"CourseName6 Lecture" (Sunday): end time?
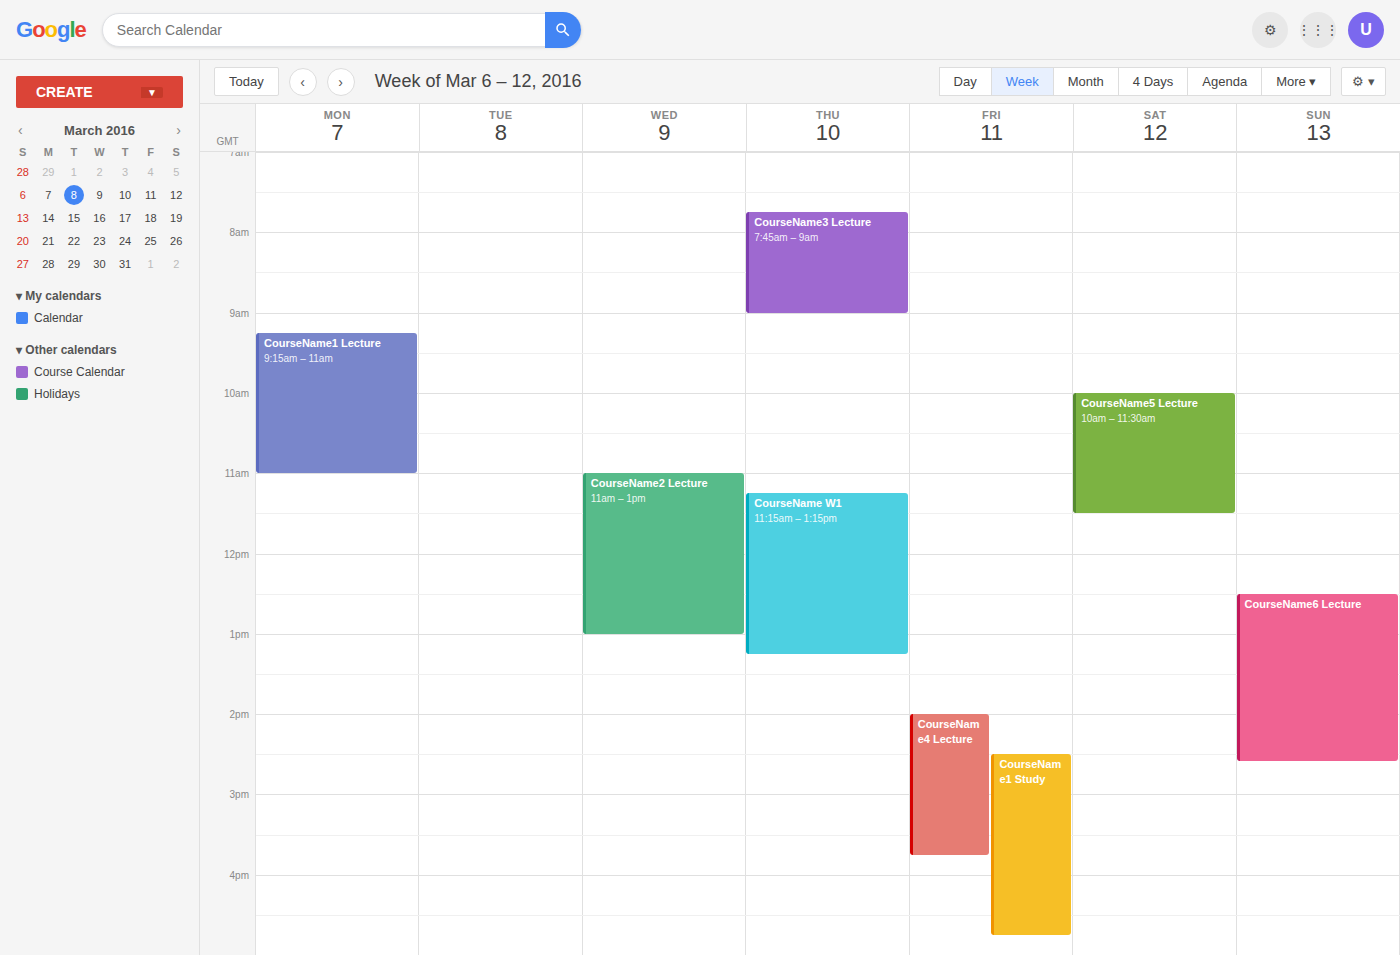
2:35 PM